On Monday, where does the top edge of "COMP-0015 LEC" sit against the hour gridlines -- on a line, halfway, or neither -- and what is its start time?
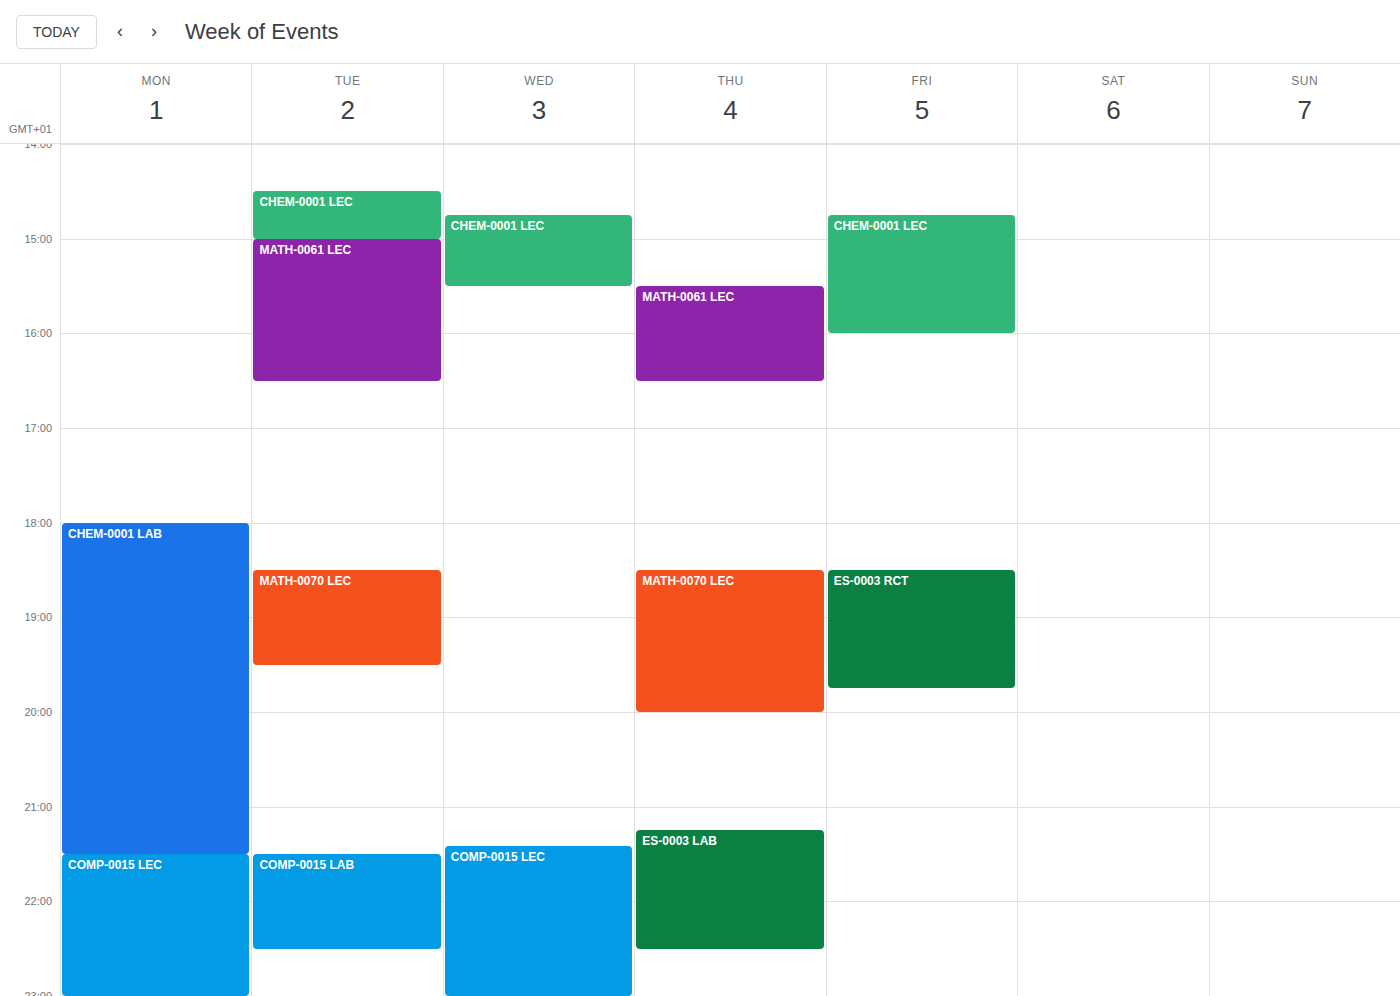
9:30 PM -- halfway between the 9 PM and 10 PM lines.